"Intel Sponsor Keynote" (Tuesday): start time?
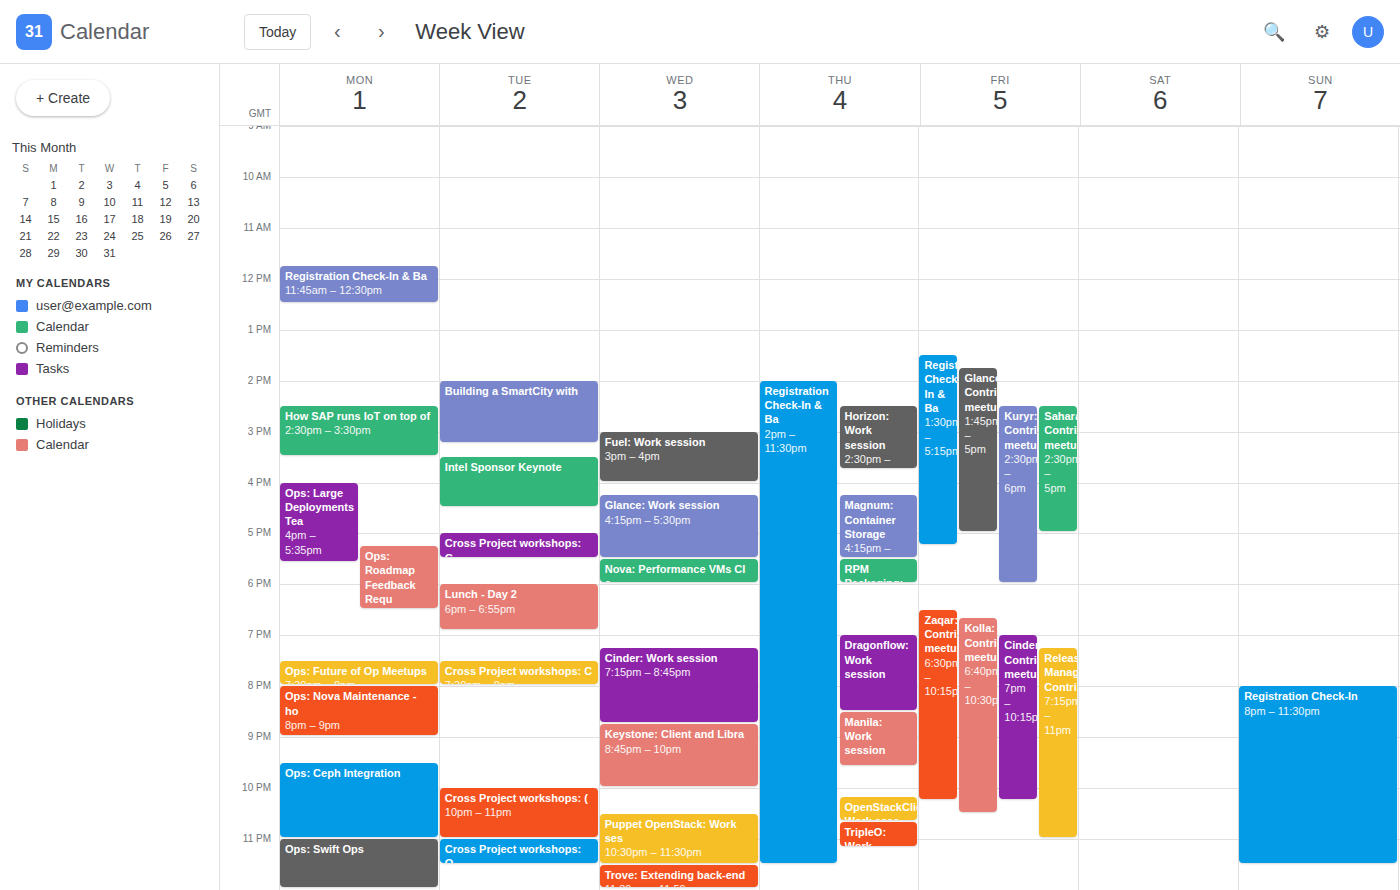
3:30 PM